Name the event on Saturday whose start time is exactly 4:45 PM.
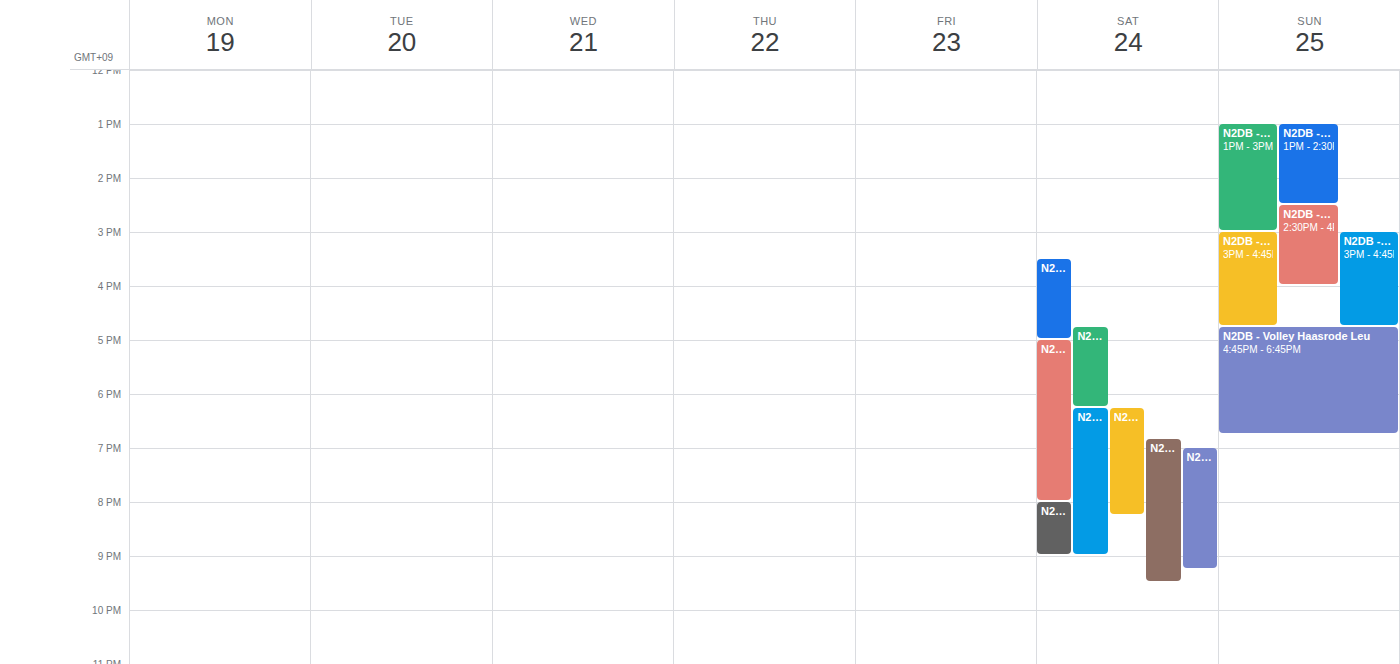
"N2DB - VBC Zandhoven A - S"